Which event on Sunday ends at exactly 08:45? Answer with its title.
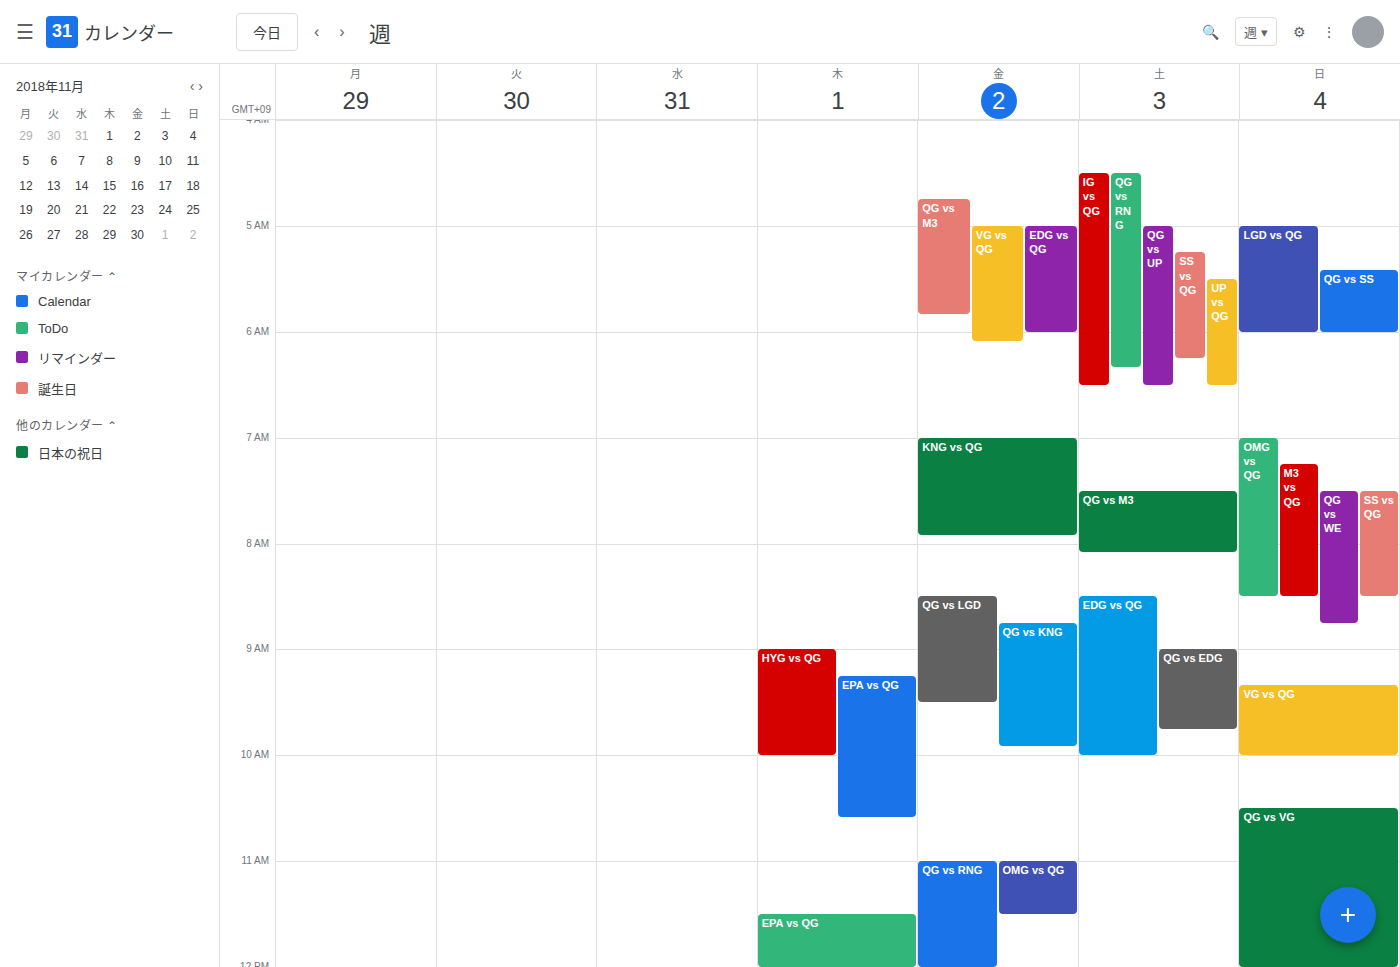
"QG vs WE"